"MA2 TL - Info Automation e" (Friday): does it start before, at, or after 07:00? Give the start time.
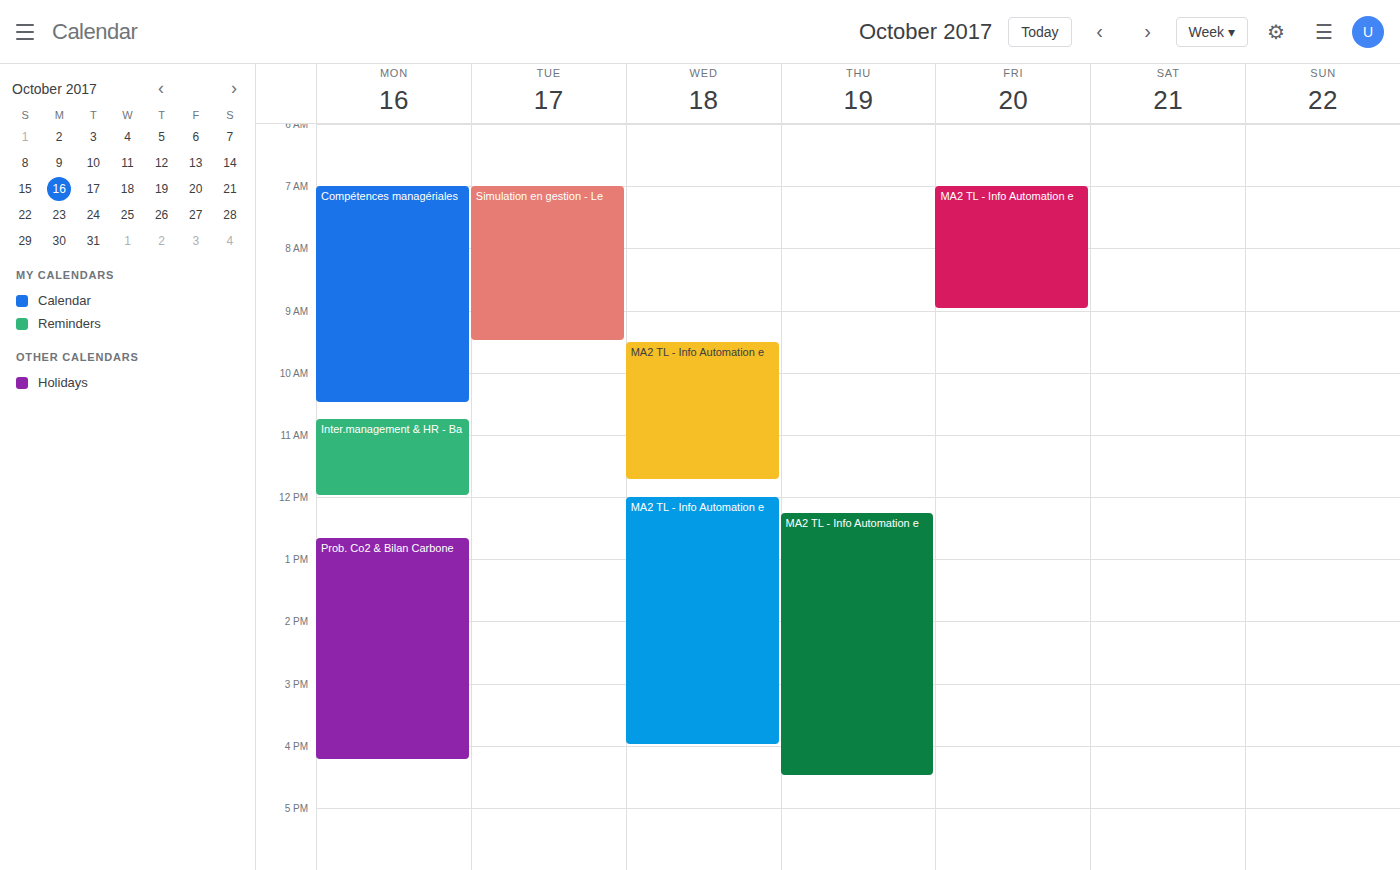
07:00 -- exactly at 07:00, on the 07:00 line.